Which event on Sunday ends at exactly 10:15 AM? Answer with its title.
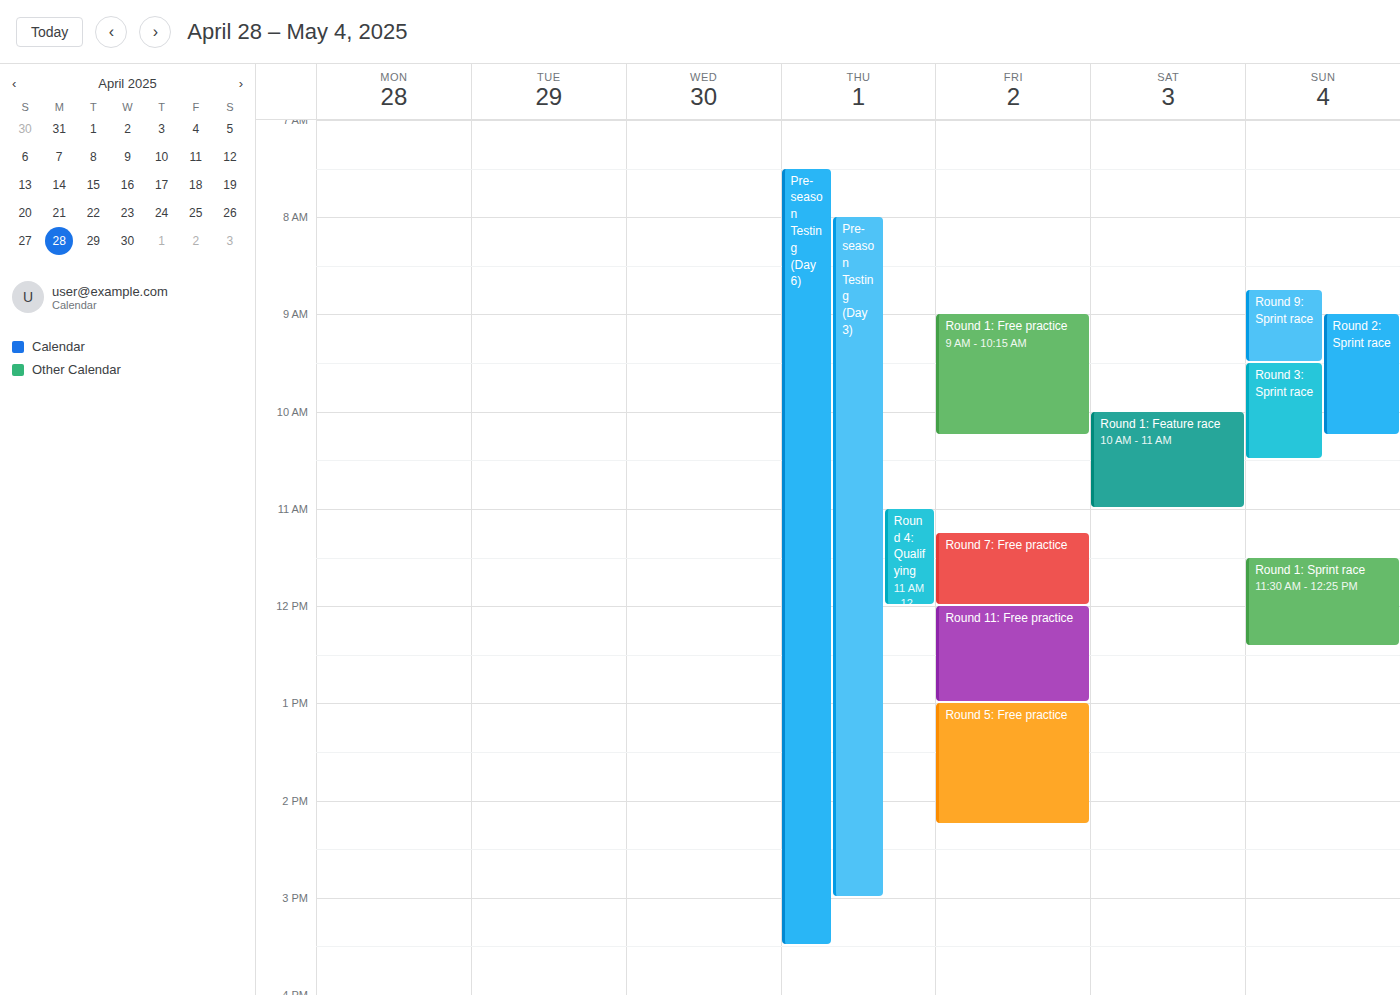
"Round 2: Sprint race"